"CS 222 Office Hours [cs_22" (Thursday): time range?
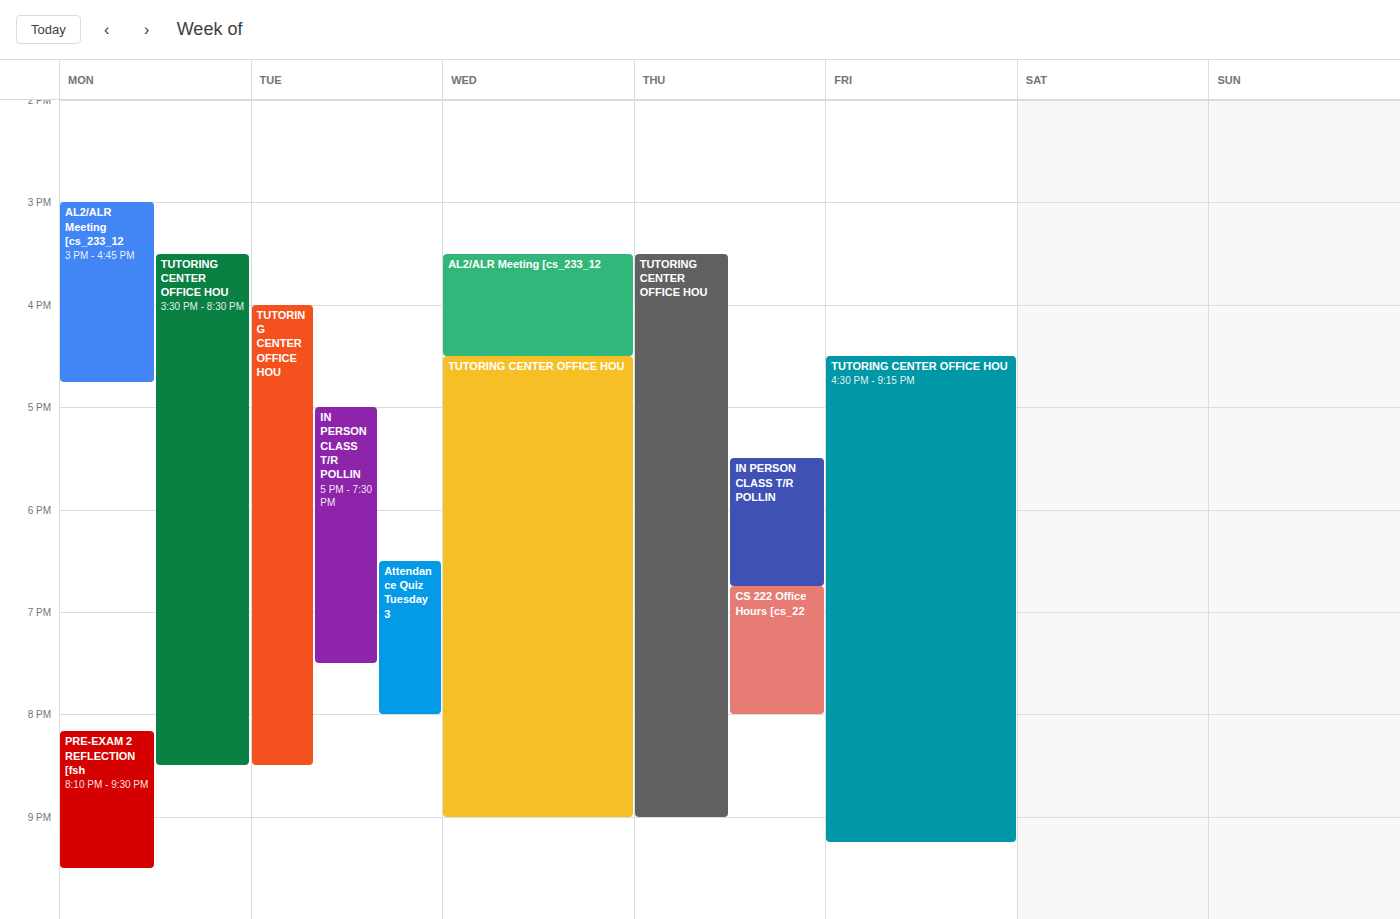
6:45 PM to 8:00 PM